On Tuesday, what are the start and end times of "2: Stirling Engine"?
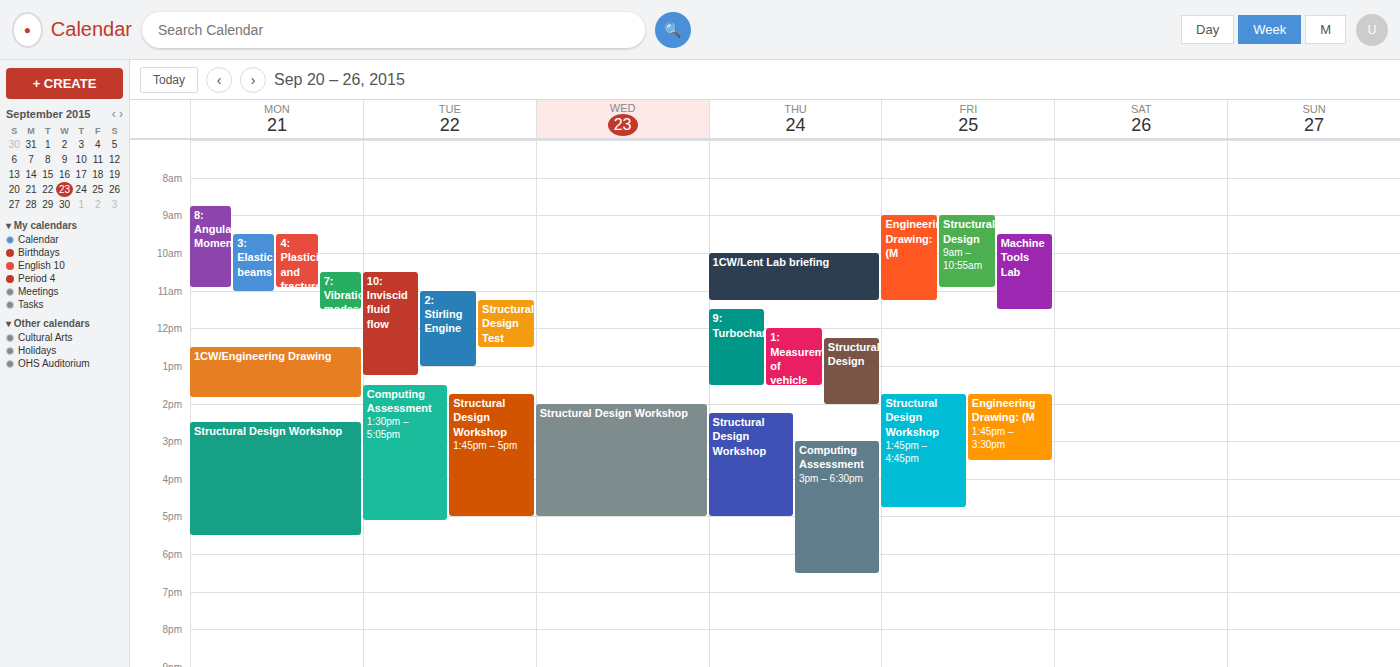
11:00 AM to 1:00 PM